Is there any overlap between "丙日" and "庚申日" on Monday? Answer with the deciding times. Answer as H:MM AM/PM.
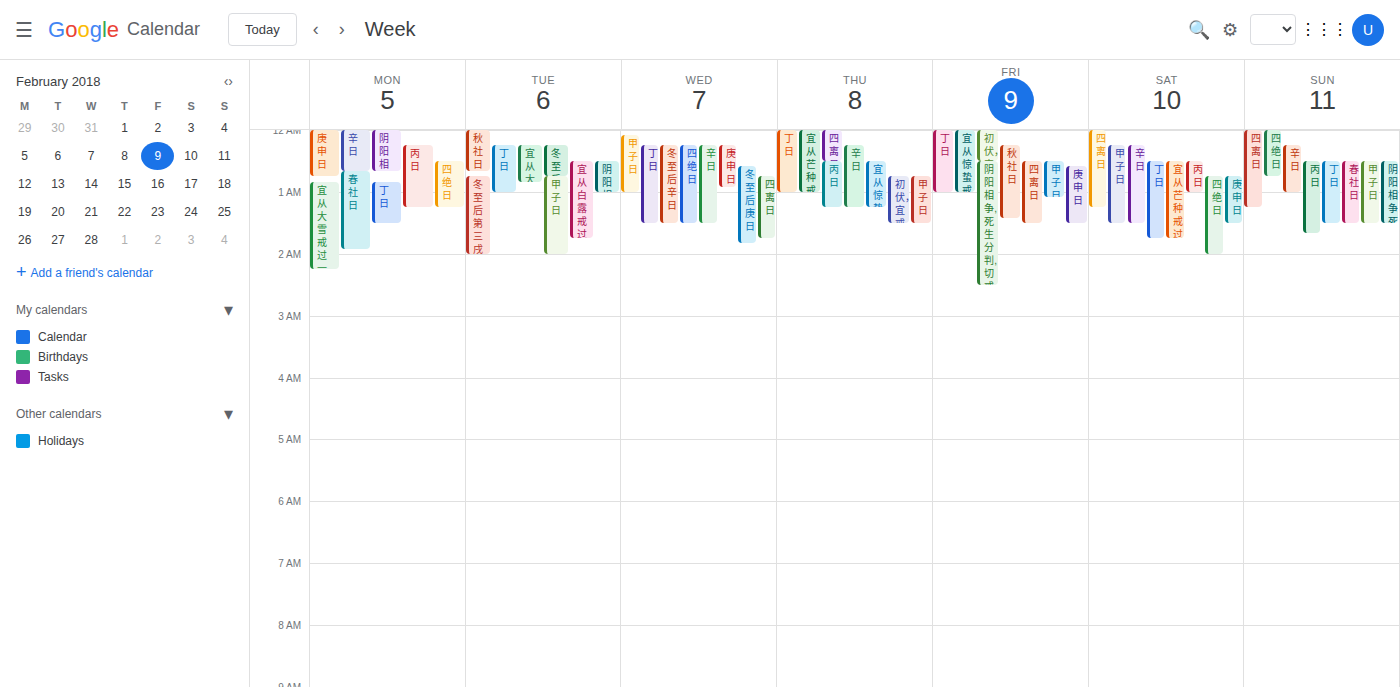
"丙日" starts at 12:15 AM, before "庚申日" ends at 12:45 AM -- they overlap.